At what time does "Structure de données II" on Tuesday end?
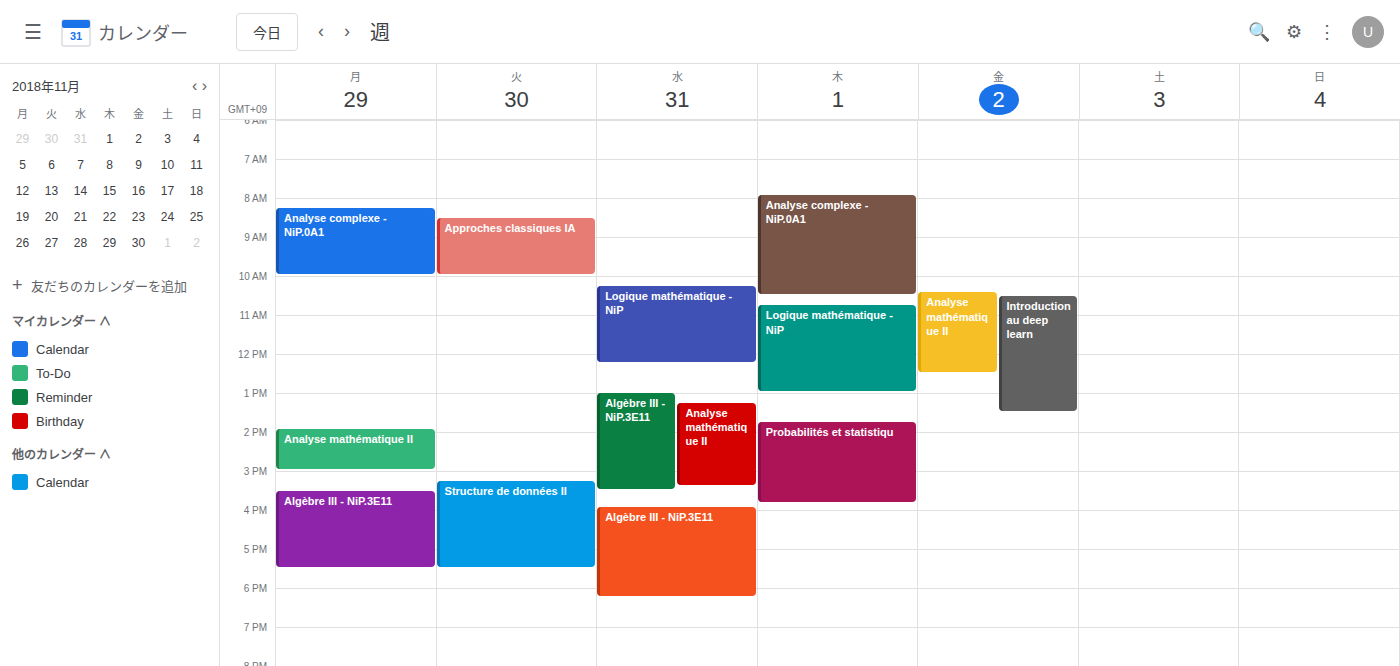
5:30 PM